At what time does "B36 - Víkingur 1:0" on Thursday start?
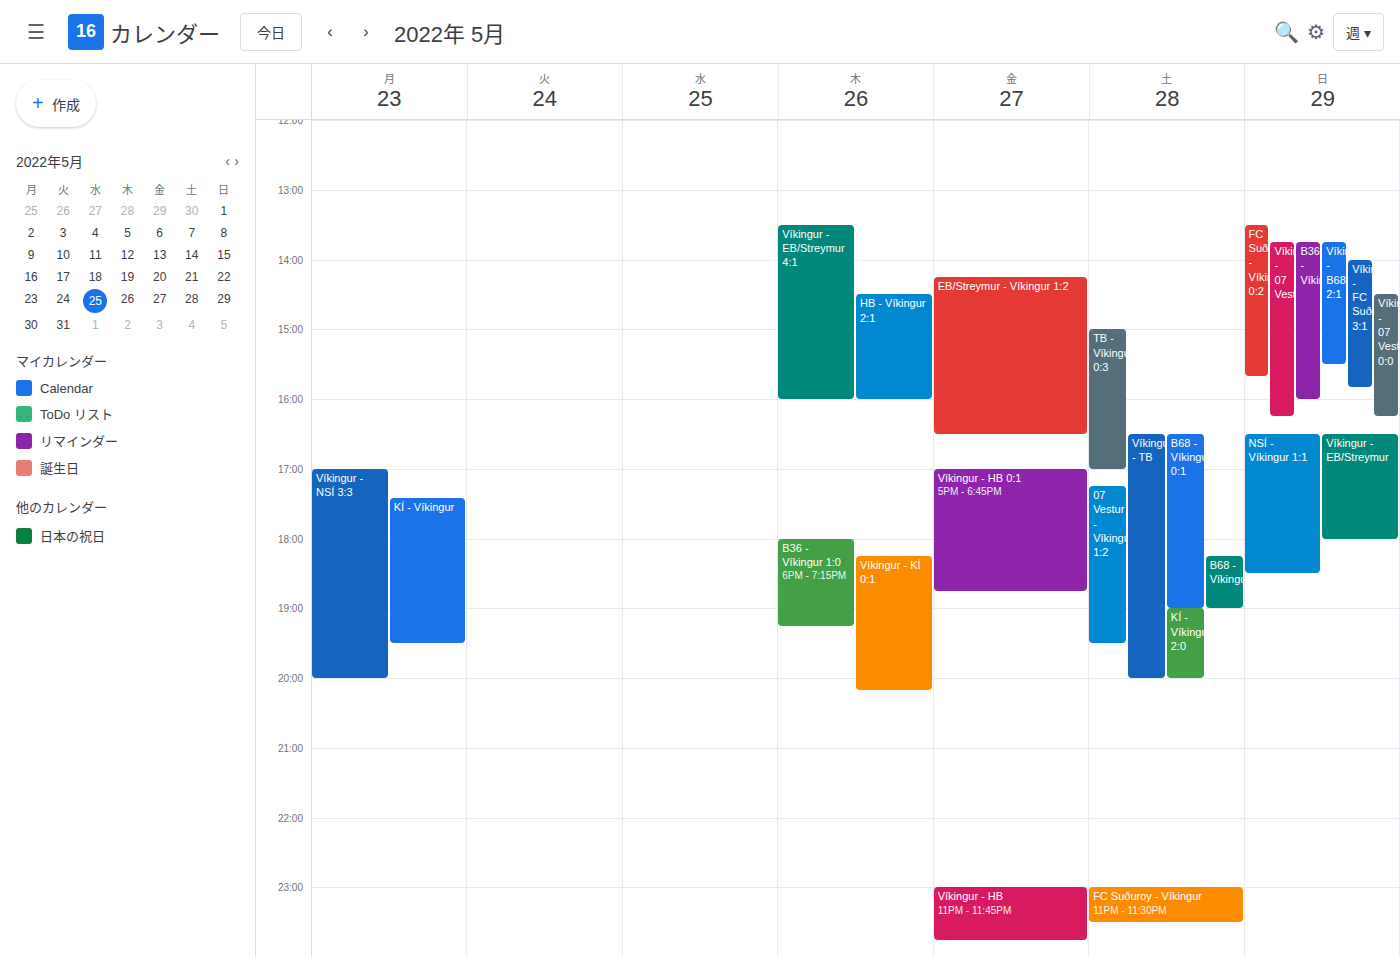
6:00 PM